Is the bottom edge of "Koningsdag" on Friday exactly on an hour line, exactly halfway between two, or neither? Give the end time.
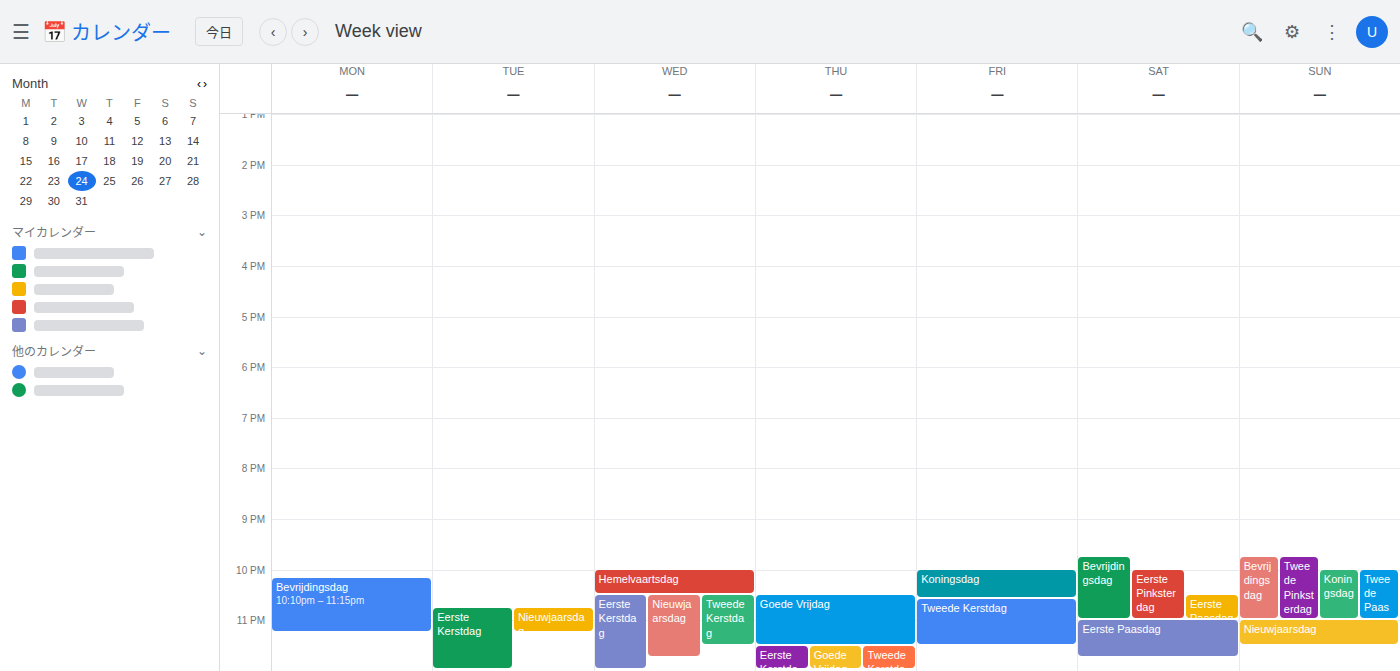
10:35 PM -- neither: 35 minutes below the 10 PM line and 25 minutes above the 11 PM line.